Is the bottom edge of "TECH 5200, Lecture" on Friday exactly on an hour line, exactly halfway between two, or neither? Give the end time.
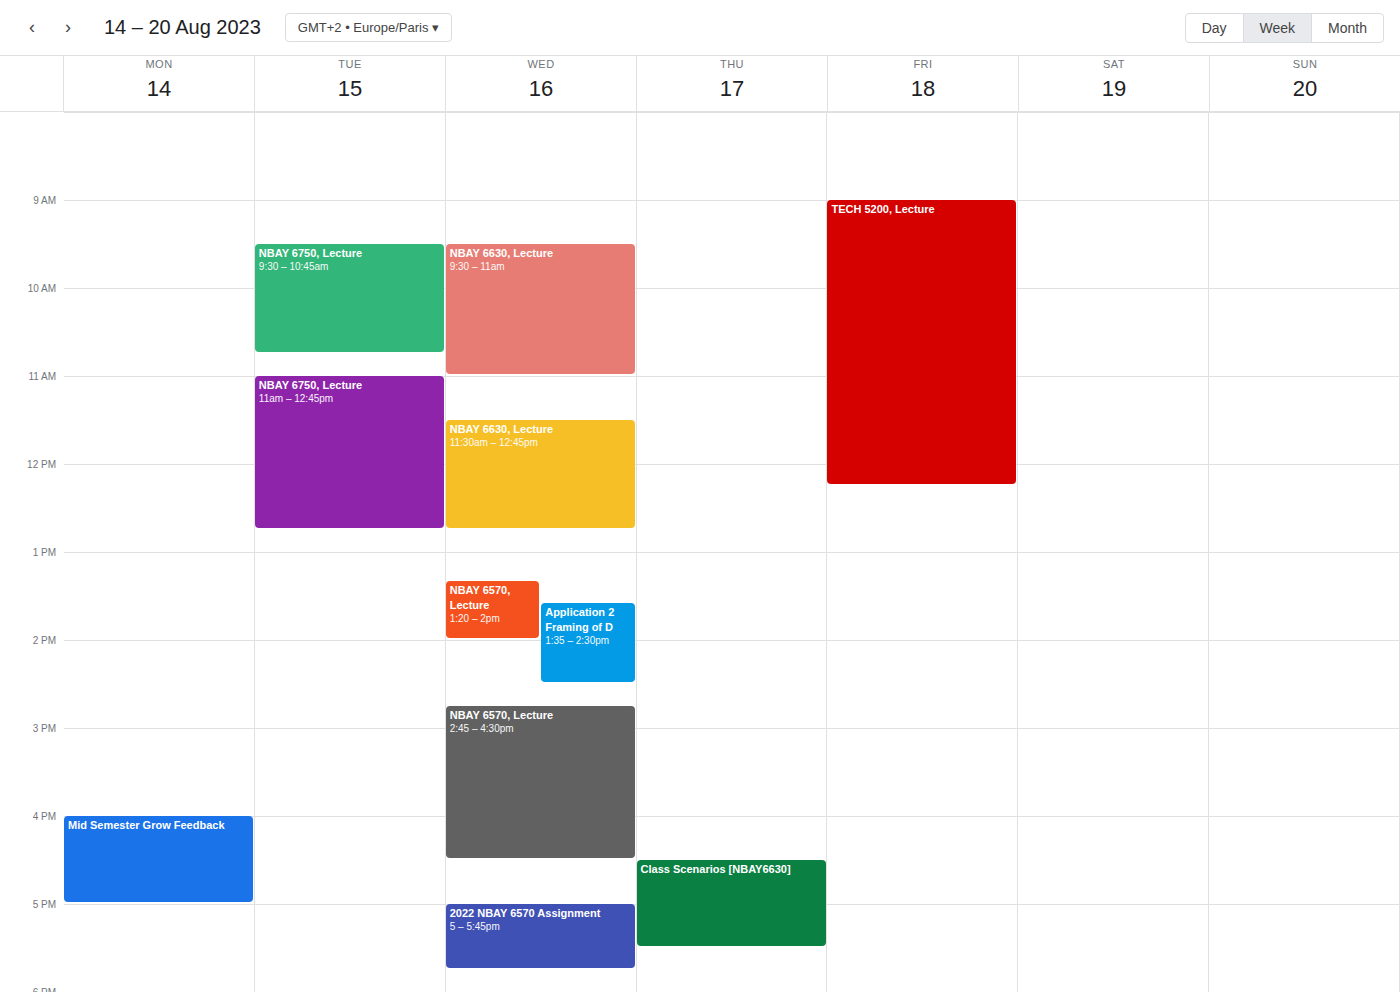
12:15 PM -- neither: a quarter of the way from the 12 PM line to the 1 PM line.